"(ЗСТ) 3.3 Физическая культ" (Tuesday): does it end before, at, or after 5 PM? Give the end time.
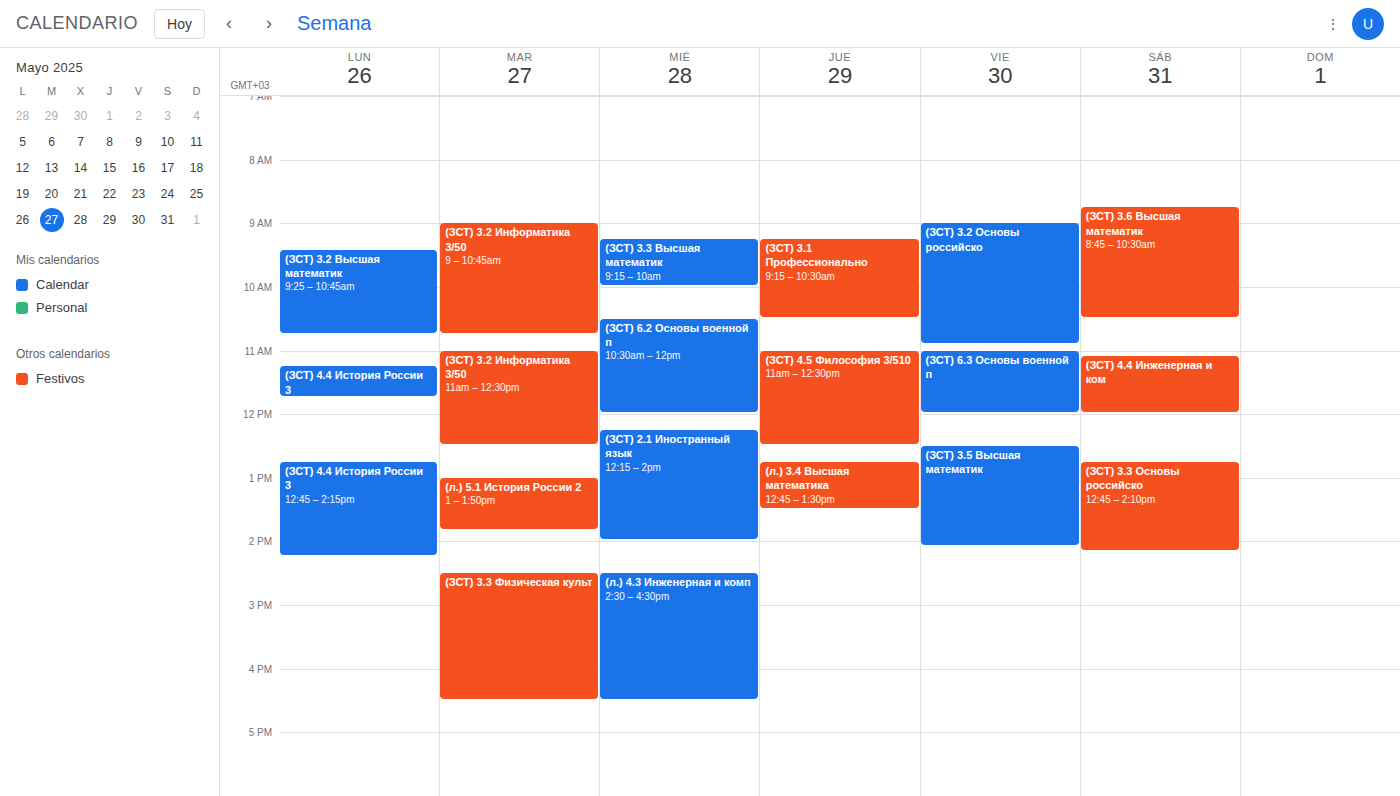
4:30 PM -- before 5 PM, 30 minutes above the 5 PM line.